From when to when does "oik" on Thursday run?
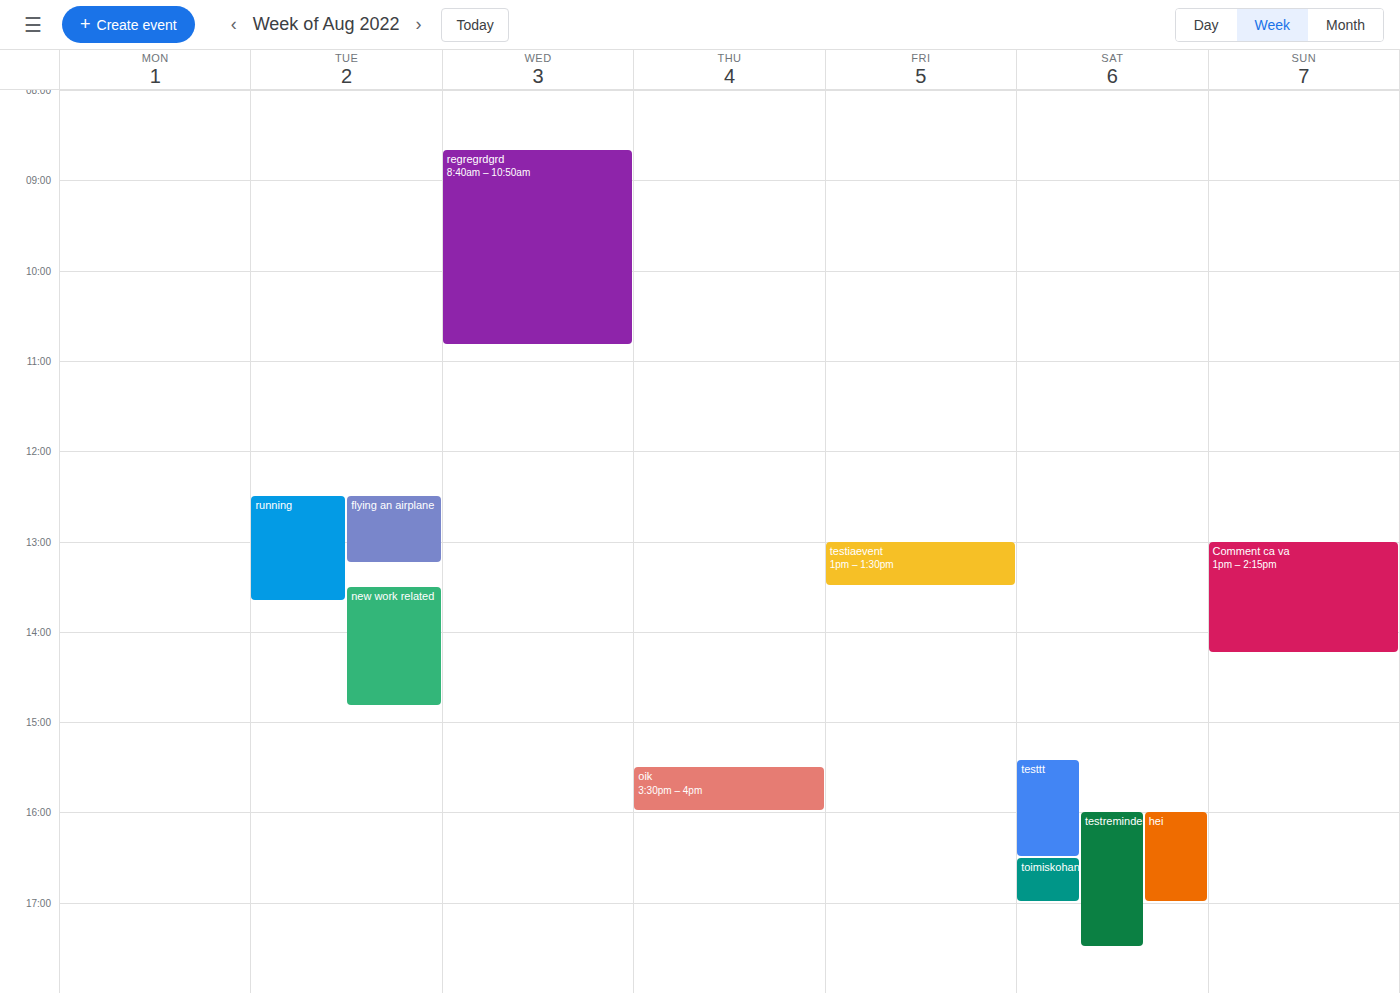
3:30 PM to 4:00 PM